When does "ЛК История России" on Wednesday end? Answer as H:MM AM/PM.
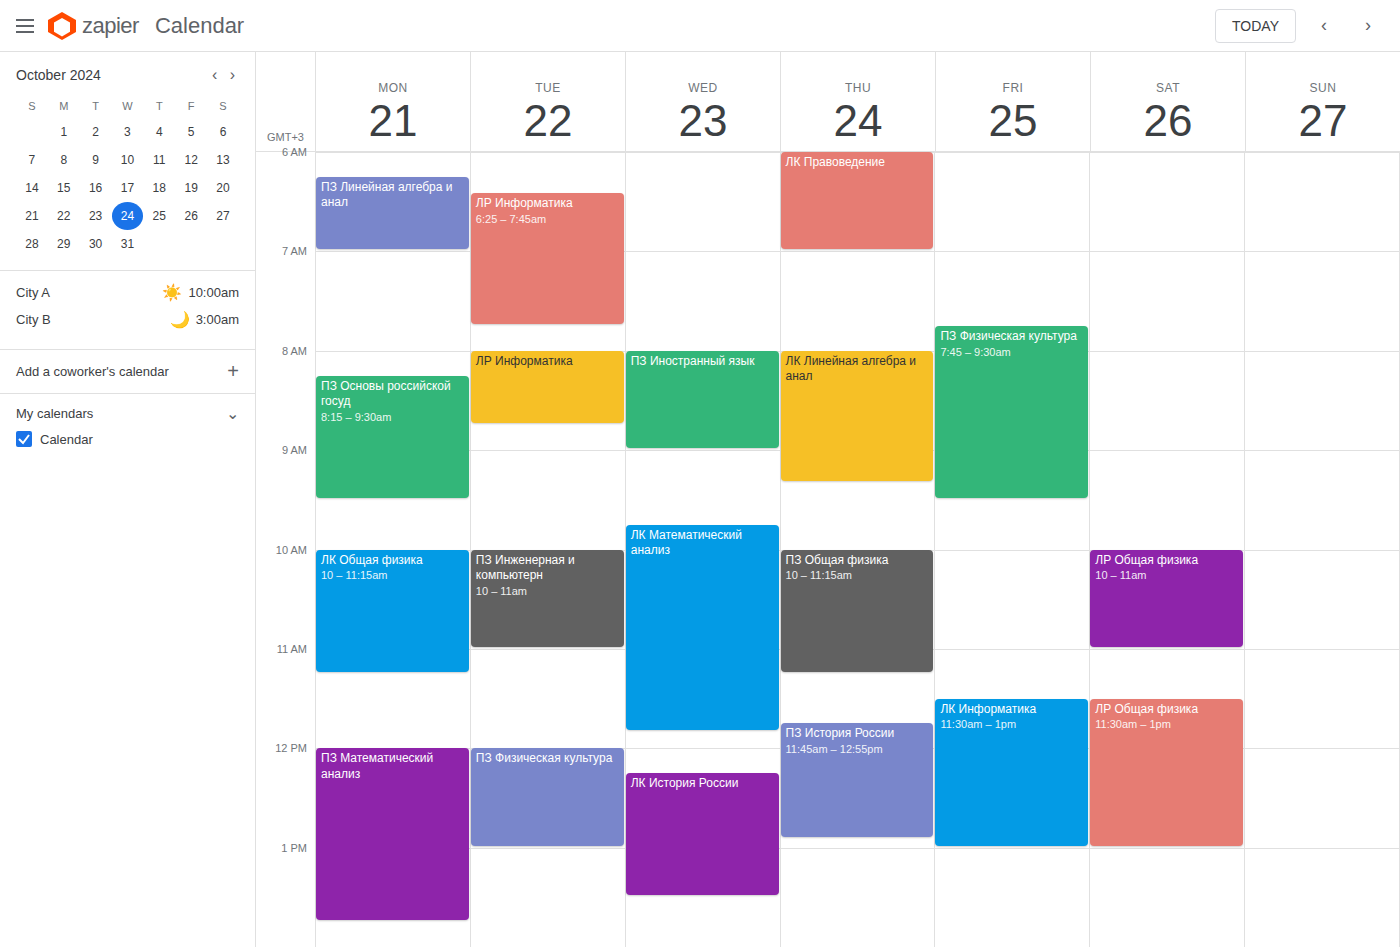
1:30 PM